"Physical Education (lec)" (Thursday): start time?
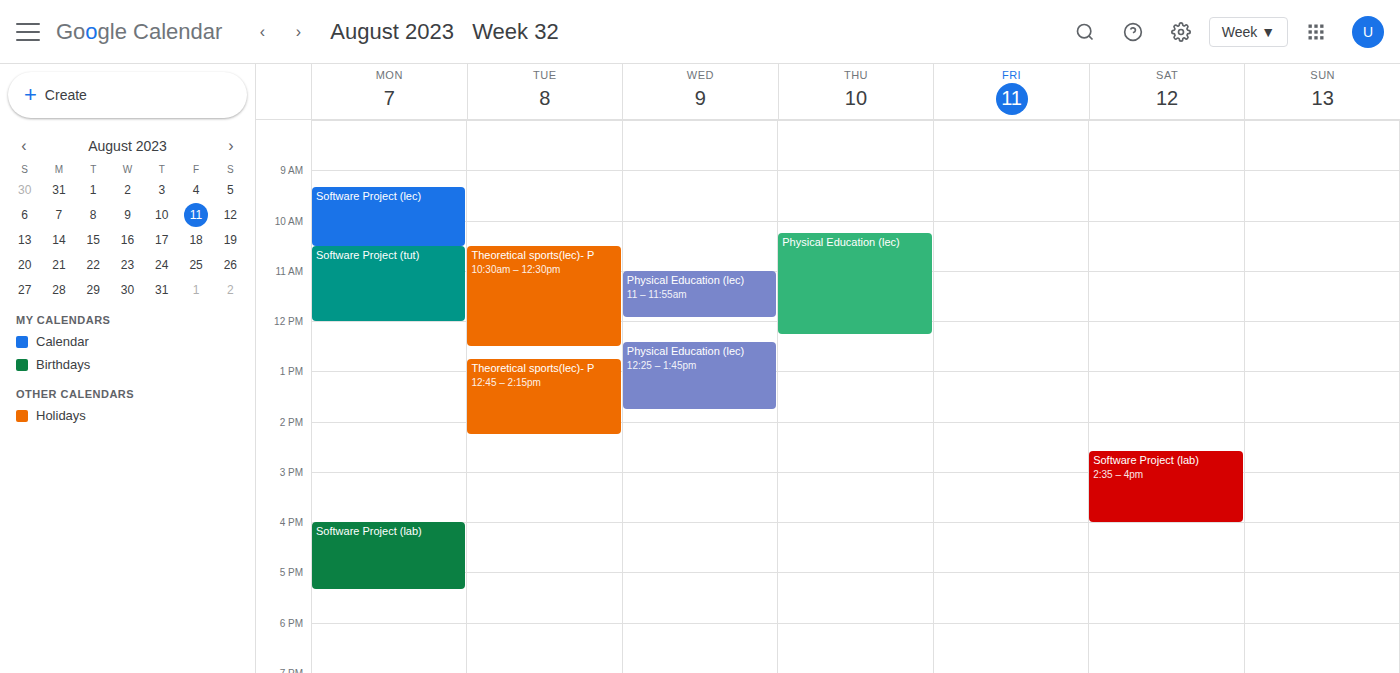
10:15 AM